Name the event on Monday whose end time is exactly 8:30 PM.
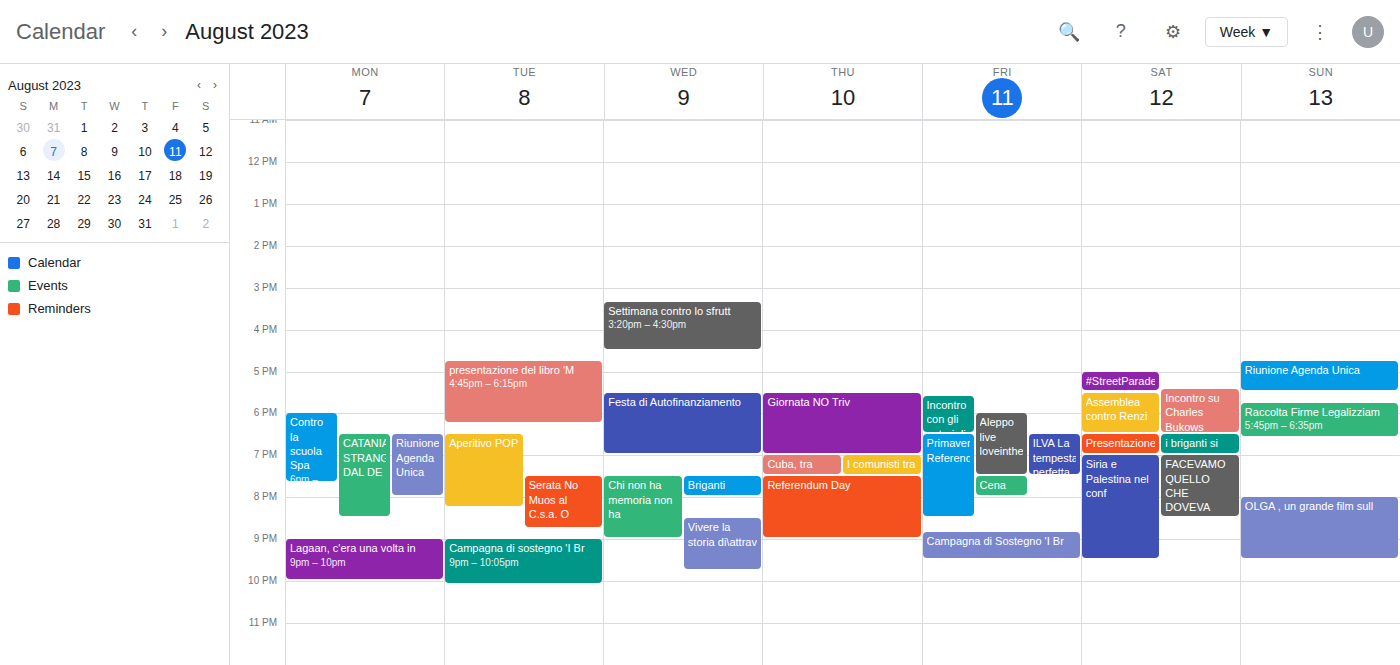
"CATANIA STRANGOLATA DAL DE"